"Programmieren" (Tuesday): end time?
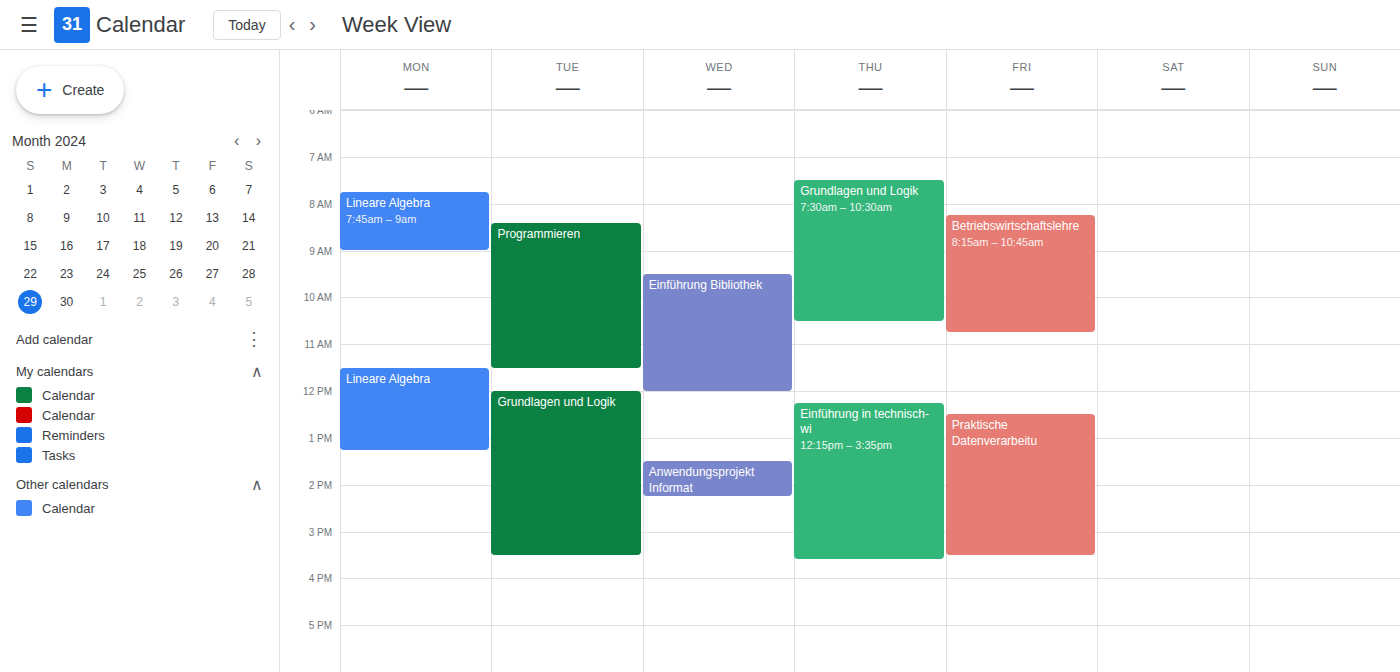
11:30 AM